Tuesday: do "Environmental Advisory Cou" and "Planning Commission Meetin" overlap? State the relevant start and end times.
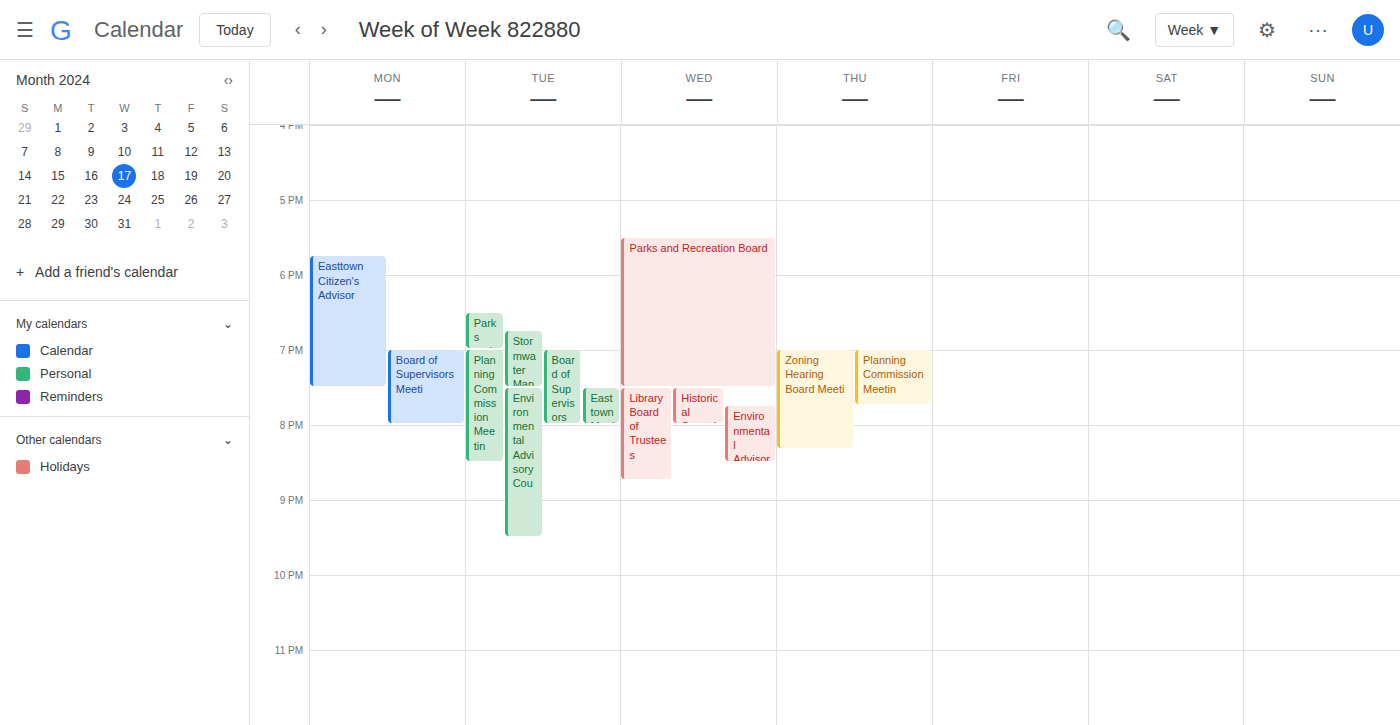
"Environmental Advisory Cou" starts at 19:30, before "Planning Commission Meetin" ends at 20:30 -- they overlap.